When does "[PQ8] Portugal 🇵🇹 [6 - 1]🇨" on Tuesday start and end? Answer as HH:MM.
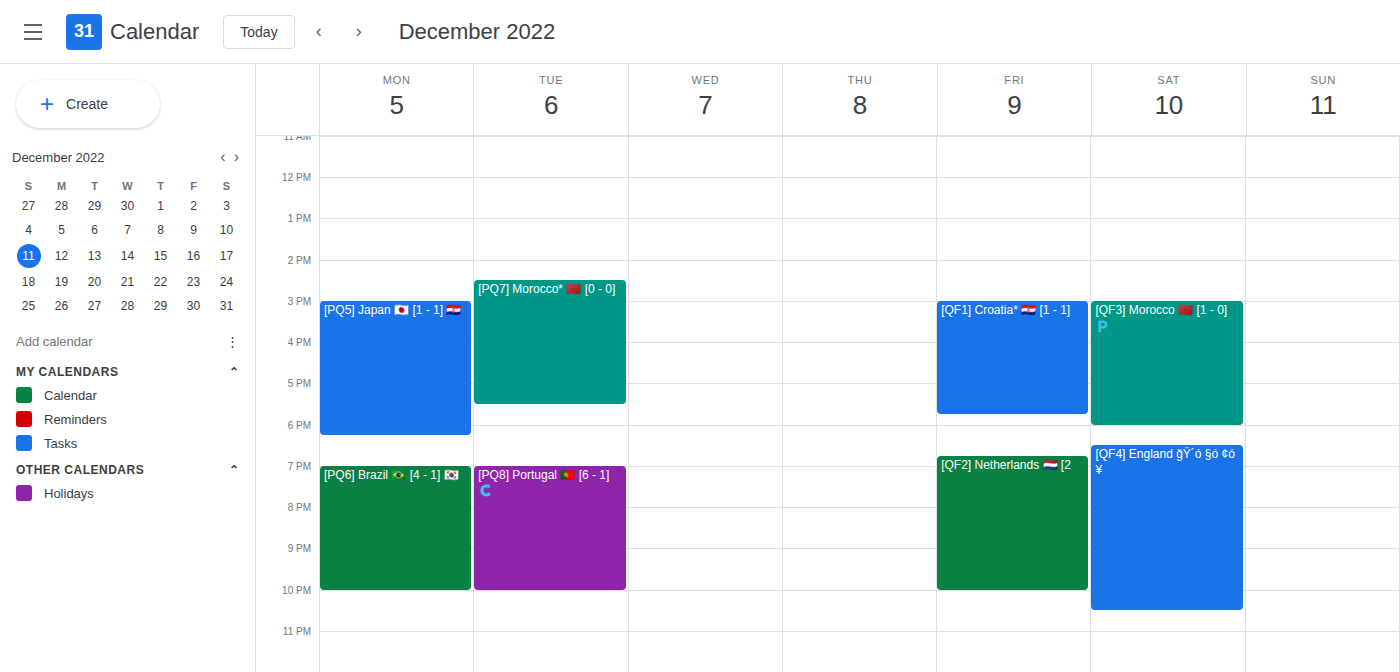
19:00 to 22:00